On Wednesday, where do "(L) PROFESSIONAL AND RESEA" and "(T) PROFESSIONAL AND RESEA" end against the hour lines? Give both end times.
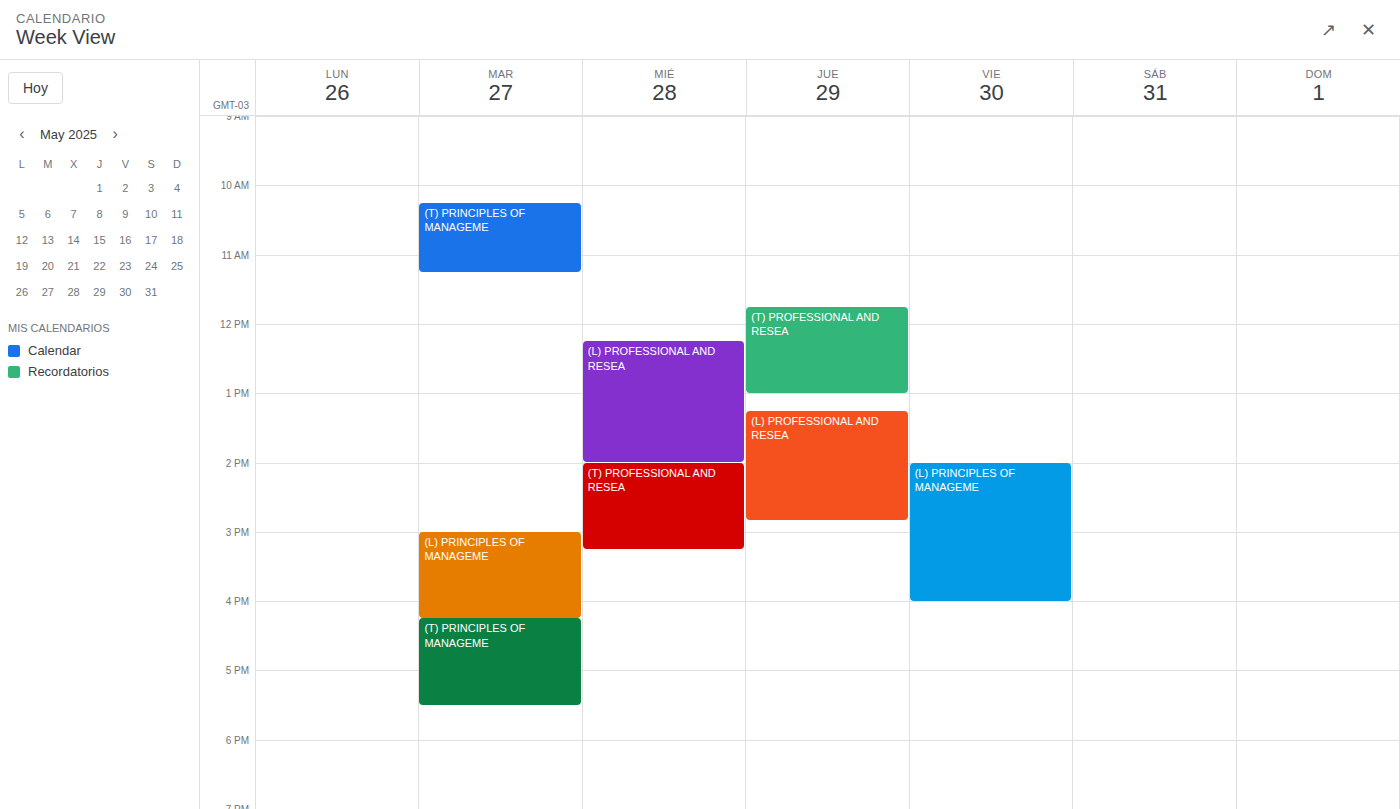
"(L) PROFESSIONAL AND RESEA": 2:00 PM, exactly on the 2 PM line. "(T) PROFESSIONAL AND RESEA": 3:15 PM, neither: a quarter of the way from the 3 PM line to the 4 PM line.